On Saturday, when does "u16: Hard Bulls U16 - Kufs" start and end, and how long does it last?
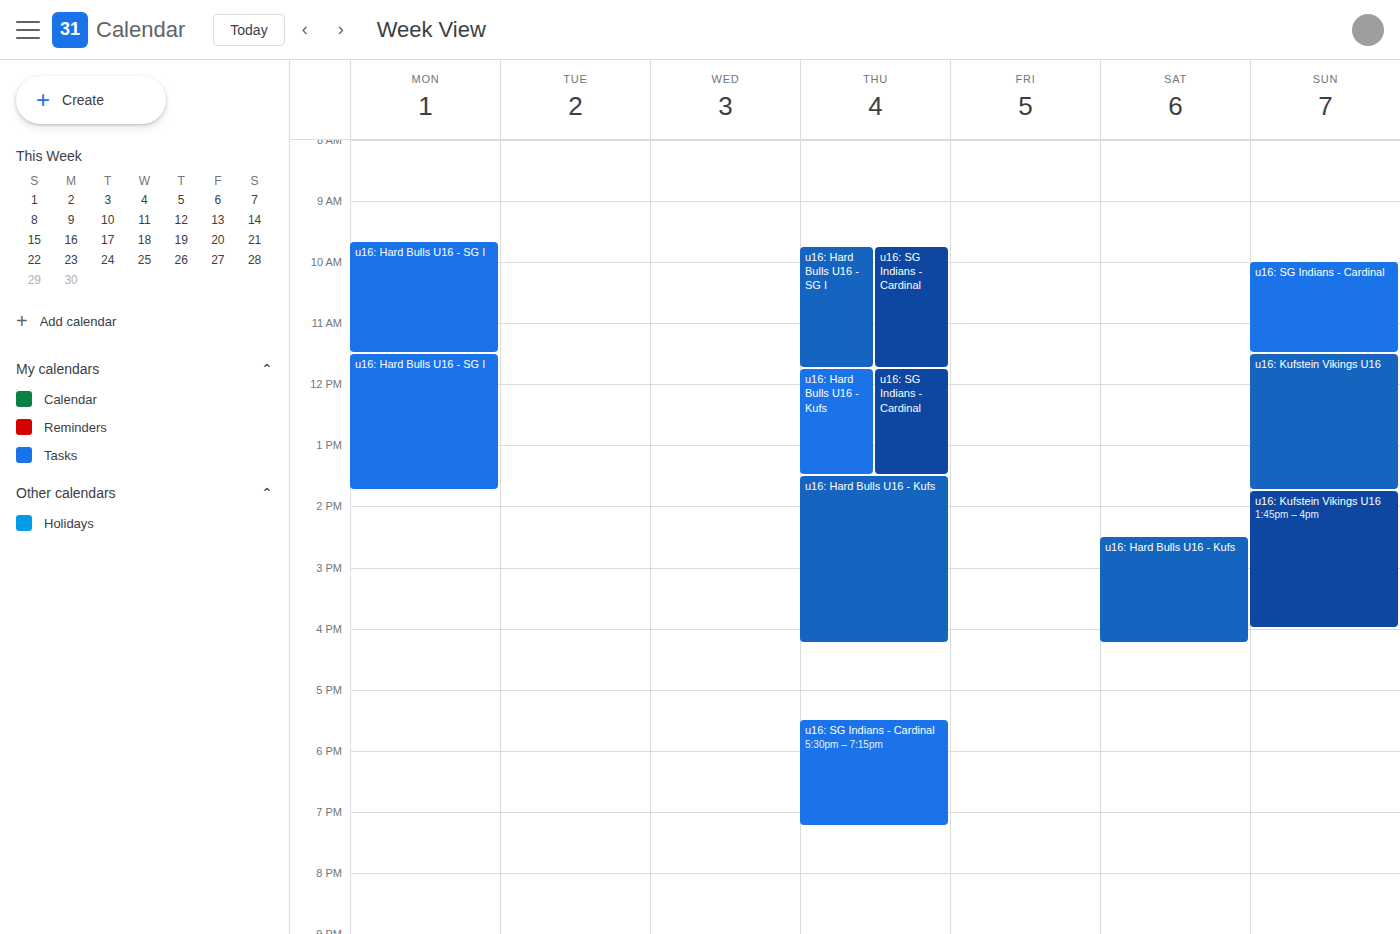
2:30 PM to 4:15 PM, 1 hour 45 minutes